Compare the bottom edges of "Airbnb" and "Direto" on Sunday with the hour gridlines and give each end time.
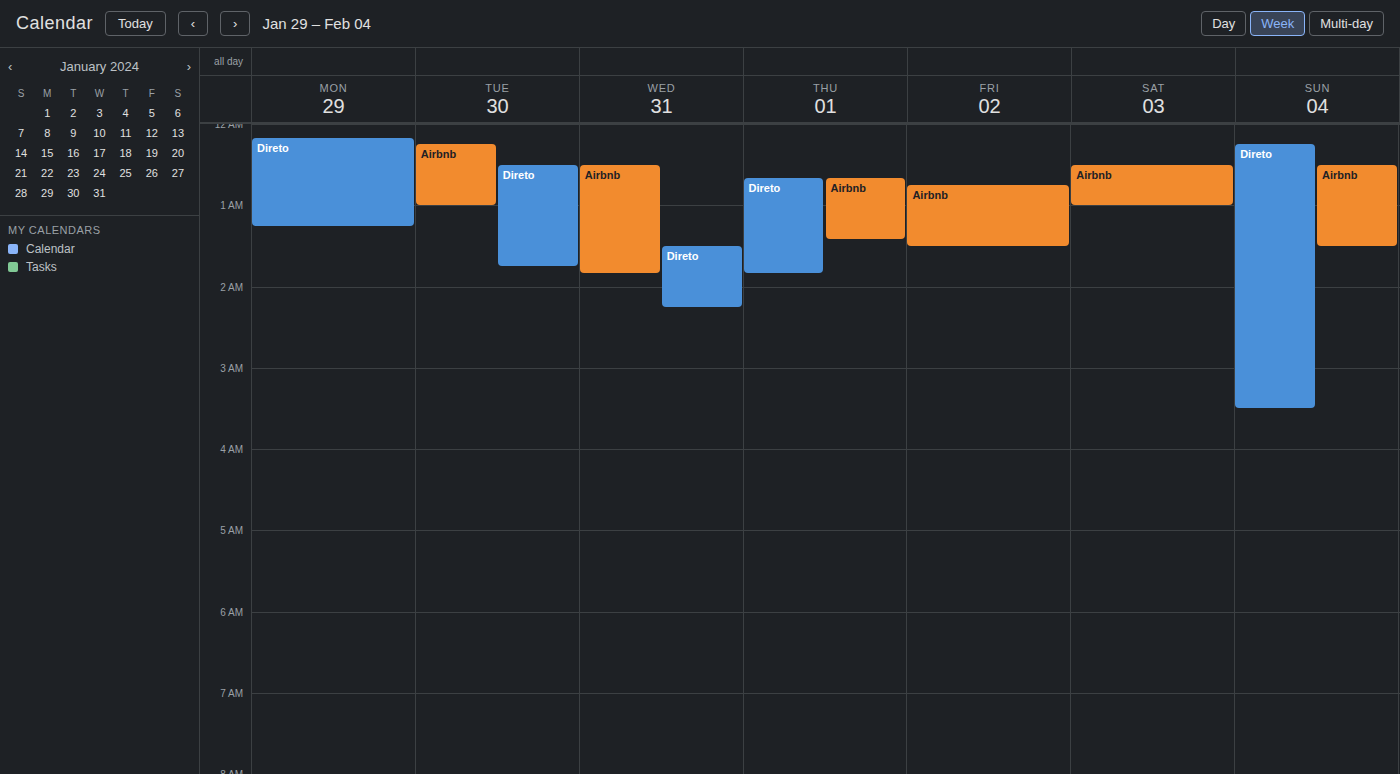
"Airbnb": 1:30 AM, halfway between the 1 AM and 2 AM lines. "Direto": 3:30 AM, halfway between the 3 AM and 4 AM lines.